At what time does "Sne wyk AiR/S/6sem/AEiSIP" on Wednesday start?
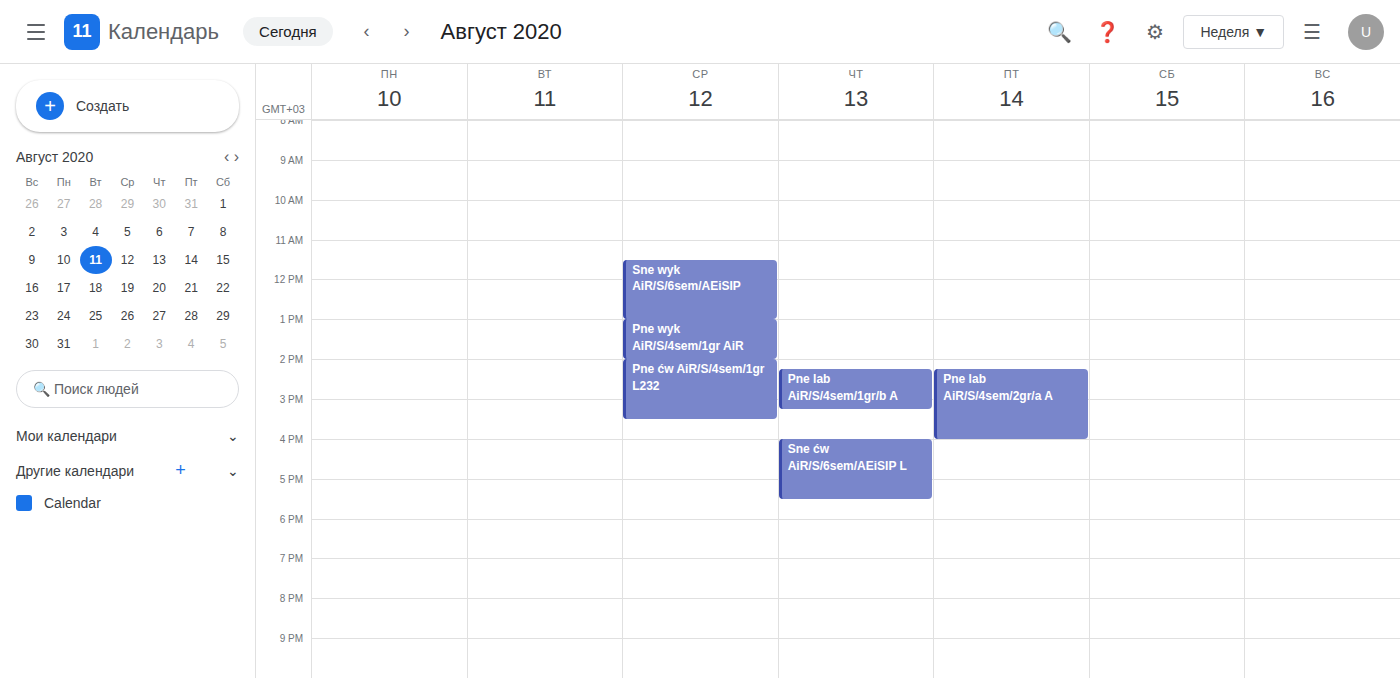
11:30 AM